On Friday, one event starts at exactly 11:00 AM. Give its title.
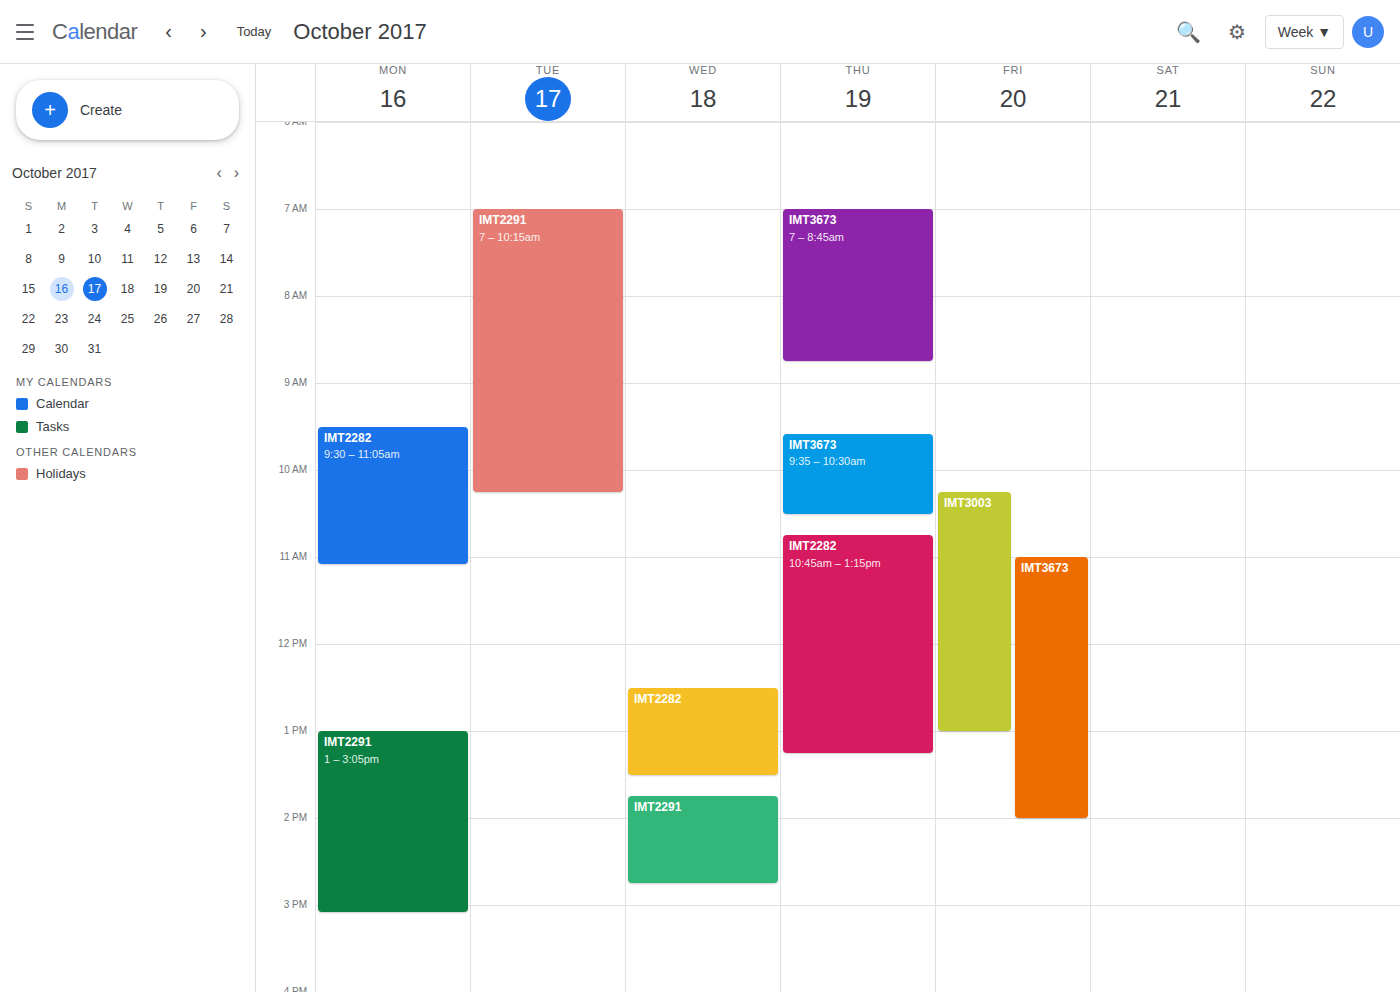
"IMT3673"